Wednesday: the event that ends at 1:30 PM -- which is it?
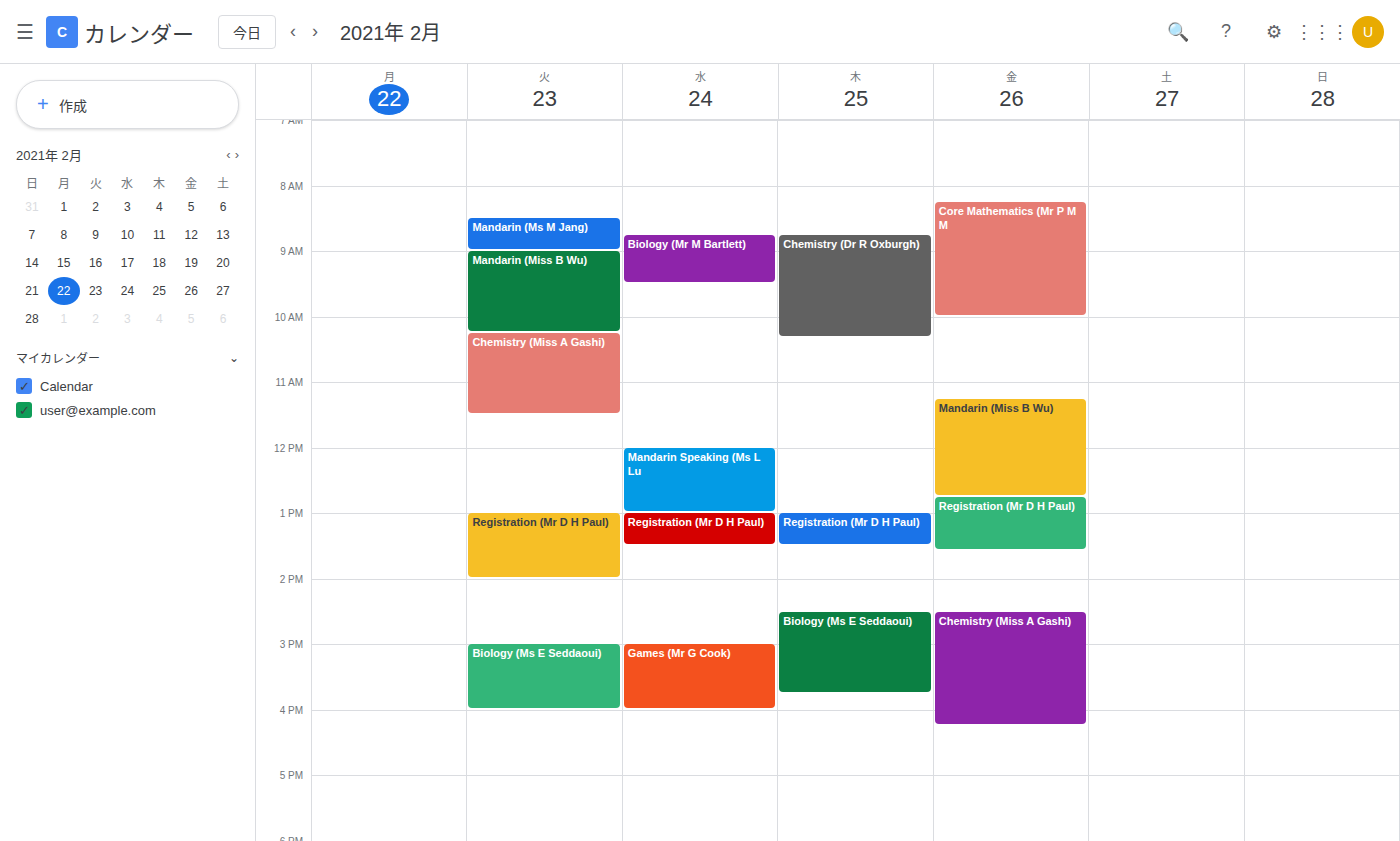
"Registration (Mr D H Paul)"